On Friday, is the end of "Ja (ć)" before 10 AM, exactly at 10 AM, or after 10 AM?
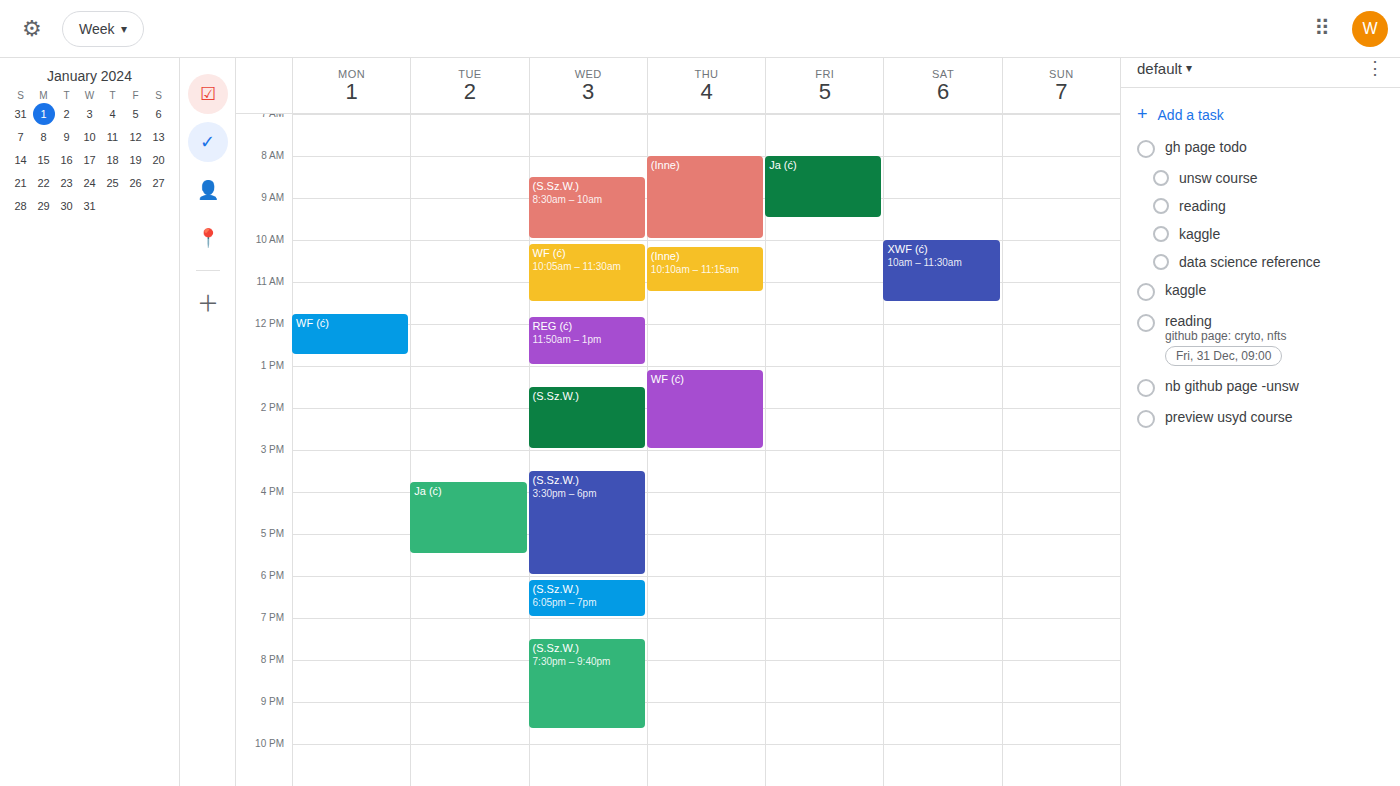
9:30 AM -- before 10 AM, 30 minutes above the 10 AM line.